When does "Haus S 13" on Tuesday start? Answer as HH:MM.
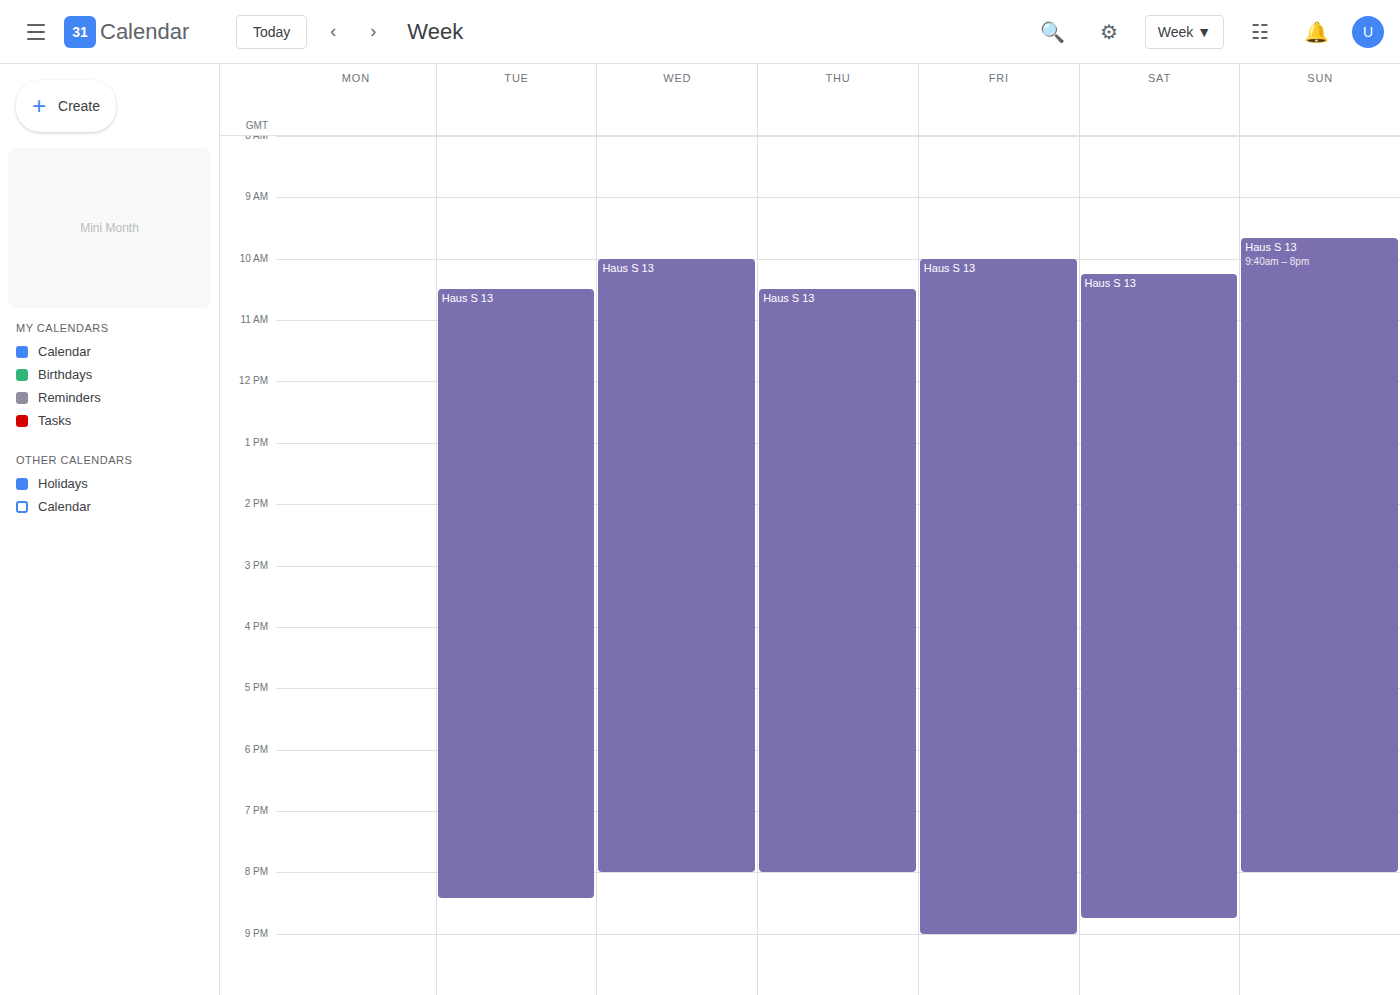
10:30